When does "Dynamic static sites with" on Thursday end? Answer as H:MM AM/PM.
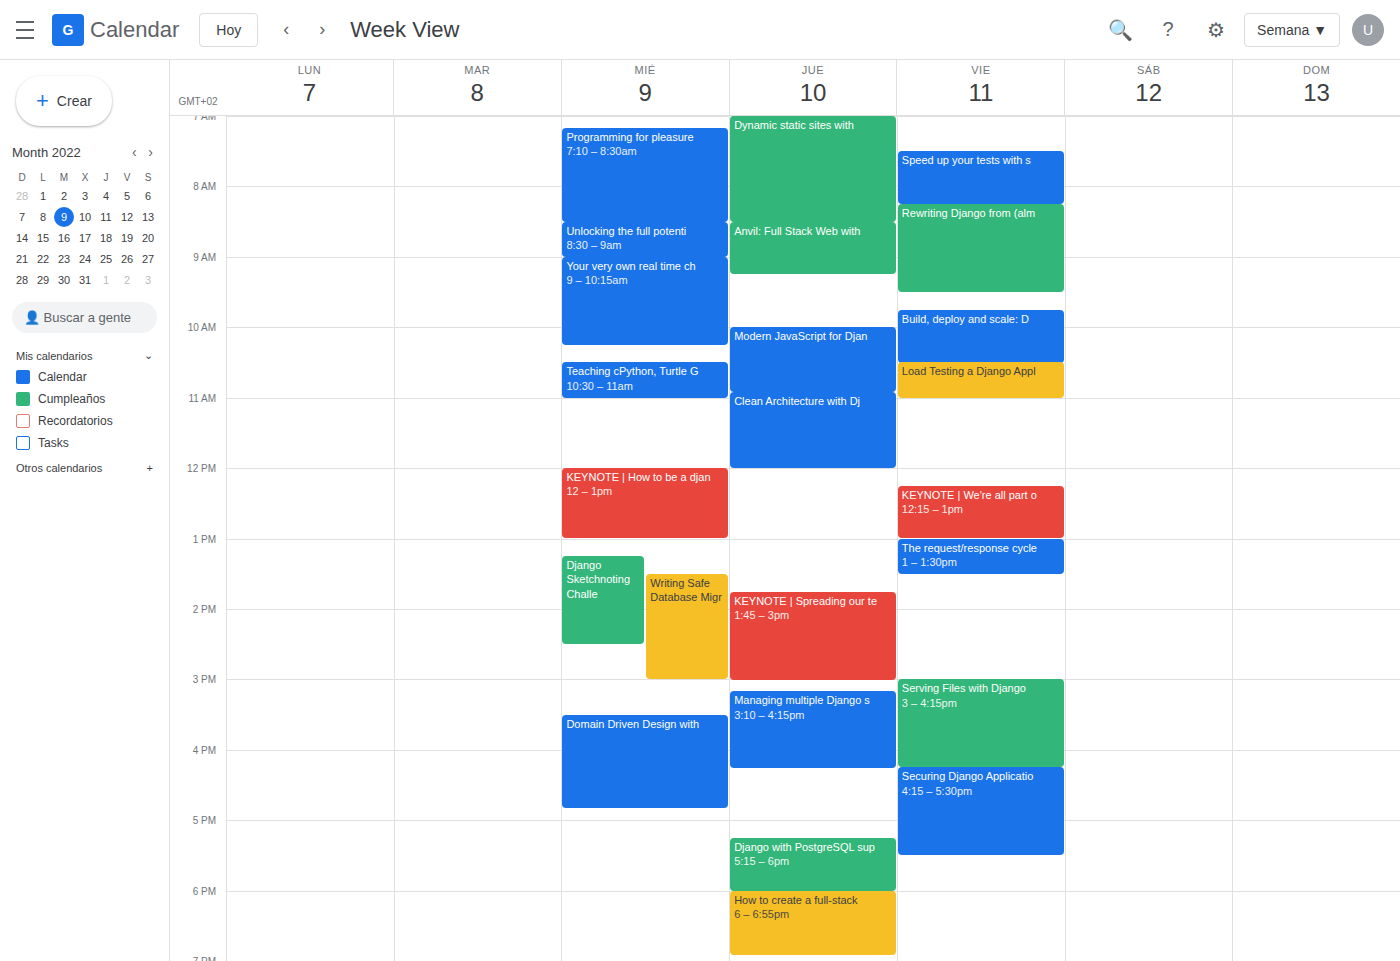
8:30 AM